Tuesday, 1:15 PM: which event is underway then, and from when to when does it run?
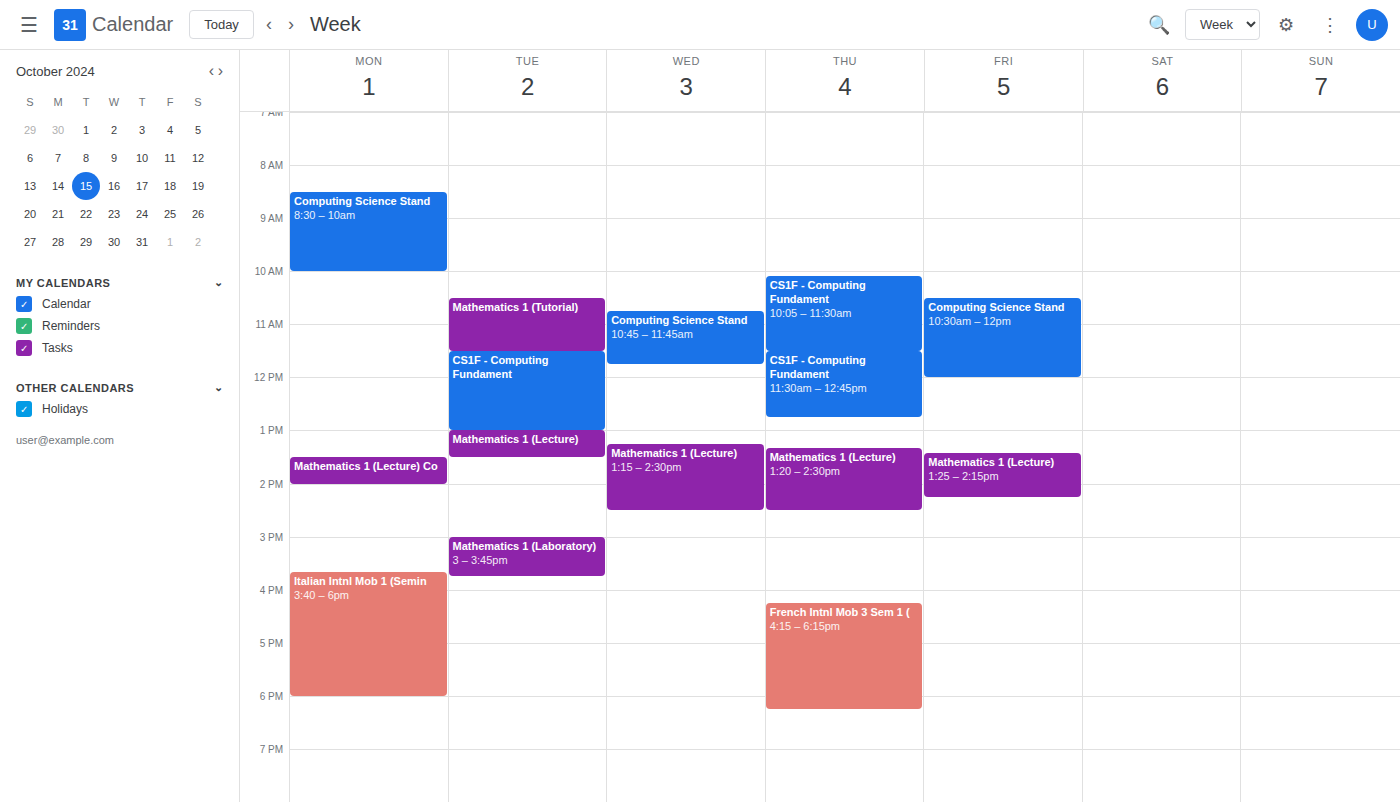
"Mathematics 1 (Lecture)", 1:00 PM to 1:30 PM